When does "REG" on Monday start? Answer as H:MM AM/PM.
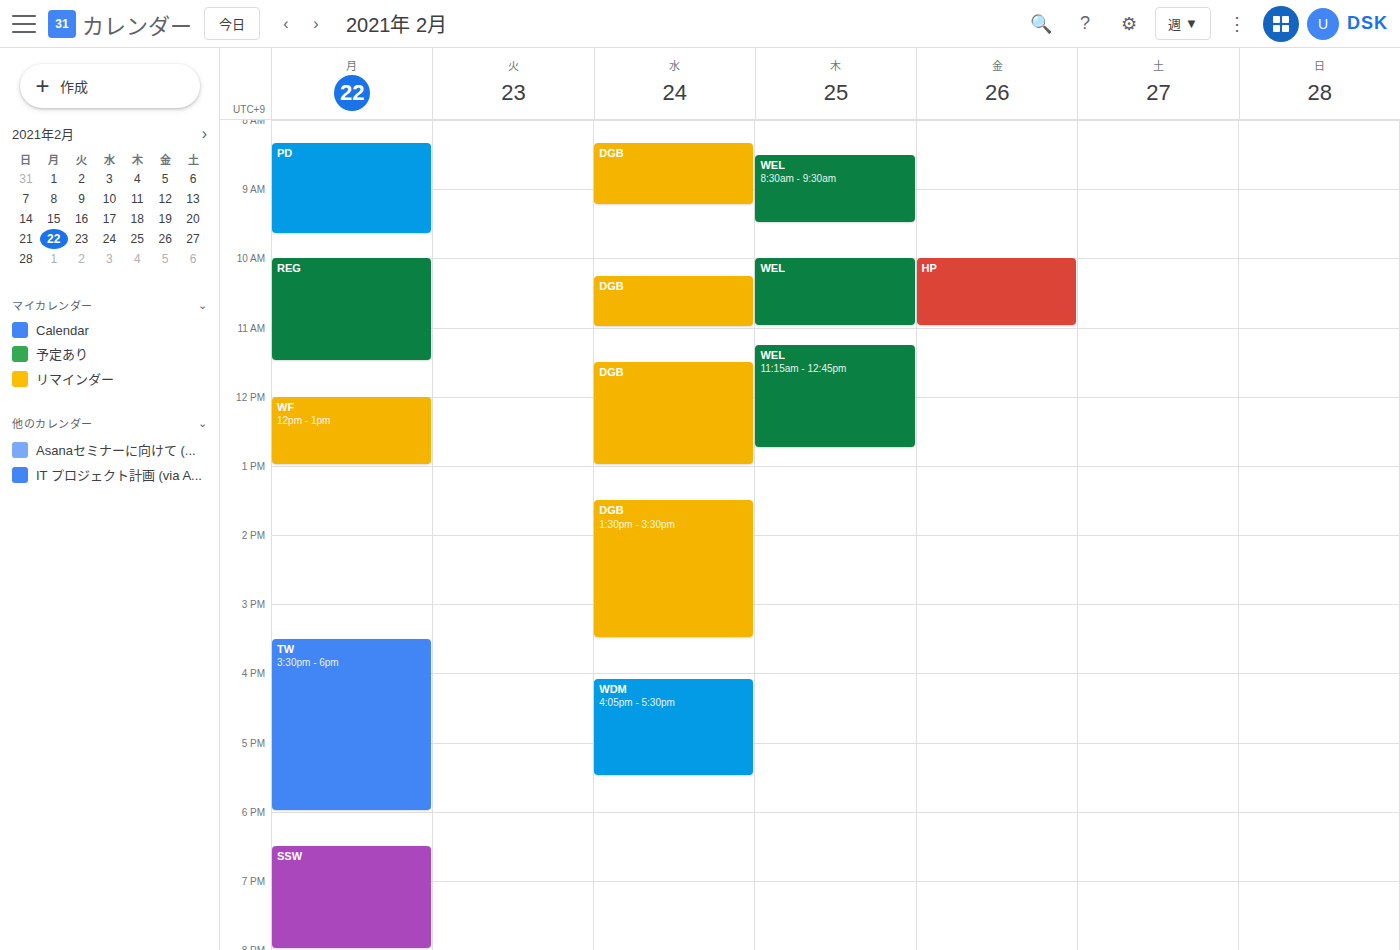
10:00 AM